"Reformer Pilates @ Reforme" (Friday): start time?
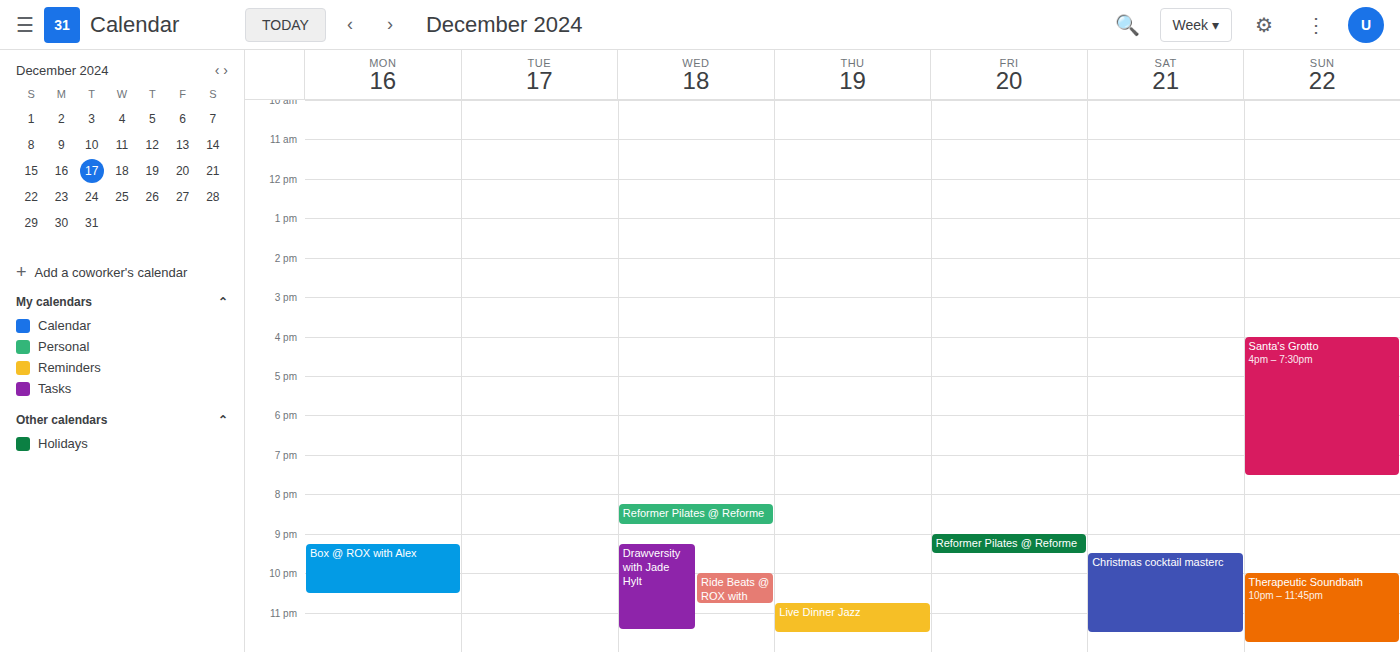
9:00 PM